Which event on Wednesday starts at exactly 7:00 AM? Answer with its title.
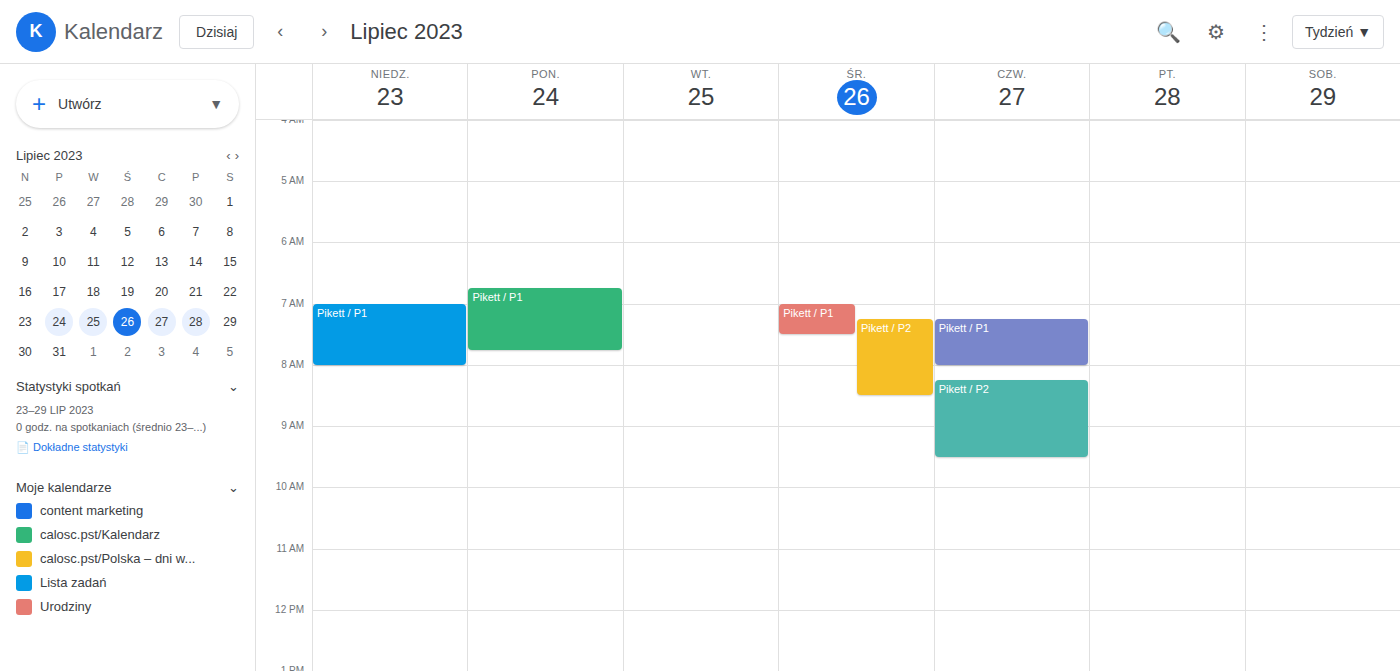
"Pikett / P1"